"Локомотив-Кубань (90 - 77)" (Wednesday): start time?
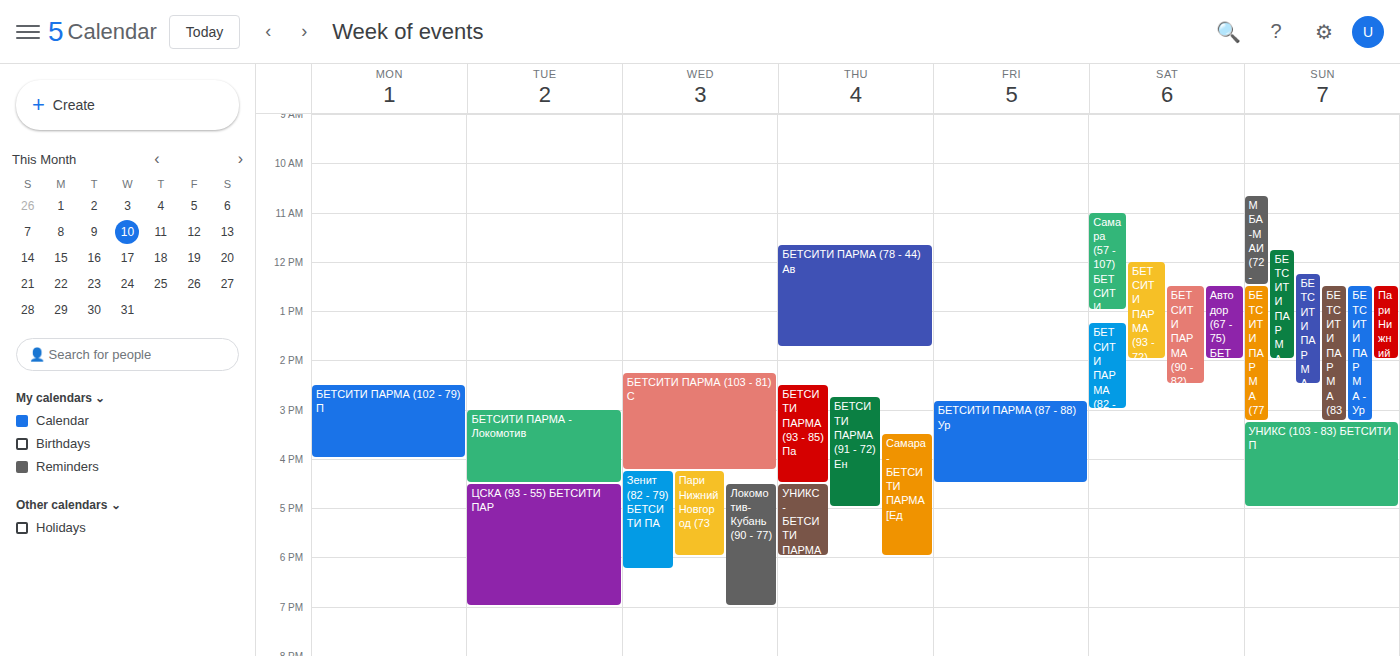
4:30 PM